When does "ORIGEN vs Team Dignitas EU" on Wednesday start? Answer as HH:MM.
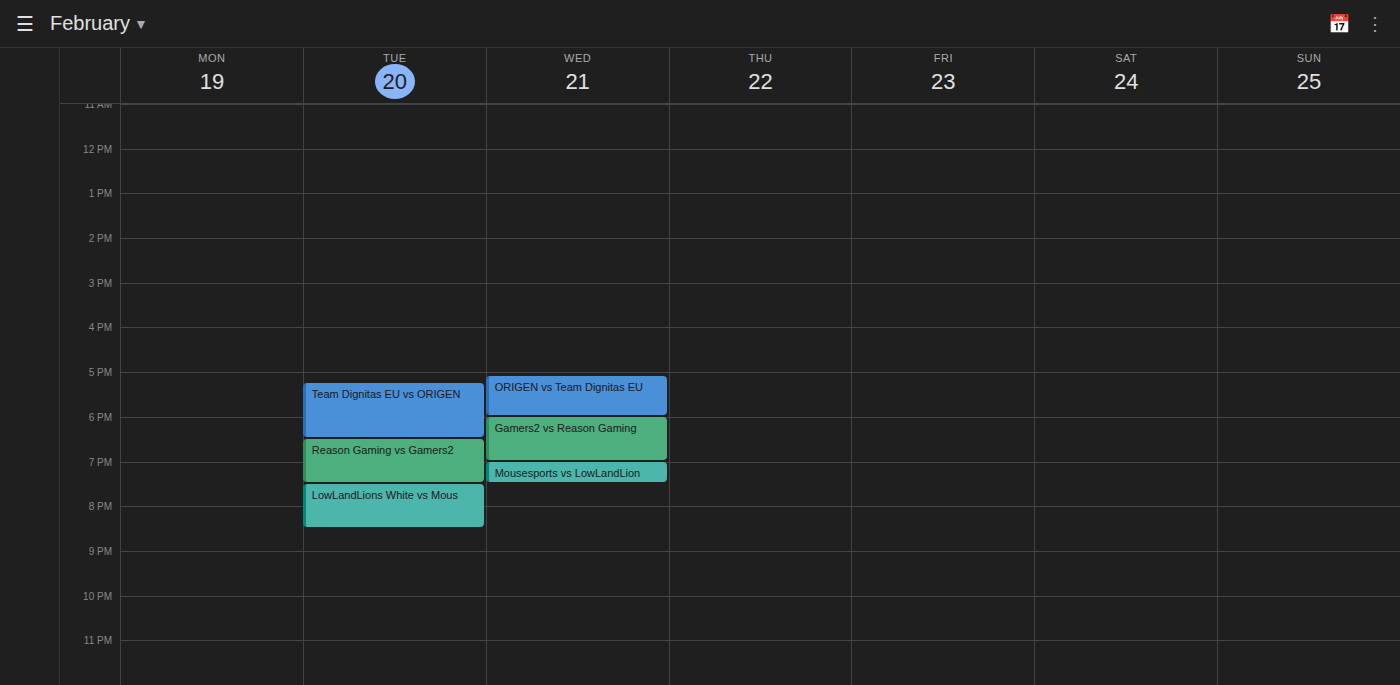
17:05